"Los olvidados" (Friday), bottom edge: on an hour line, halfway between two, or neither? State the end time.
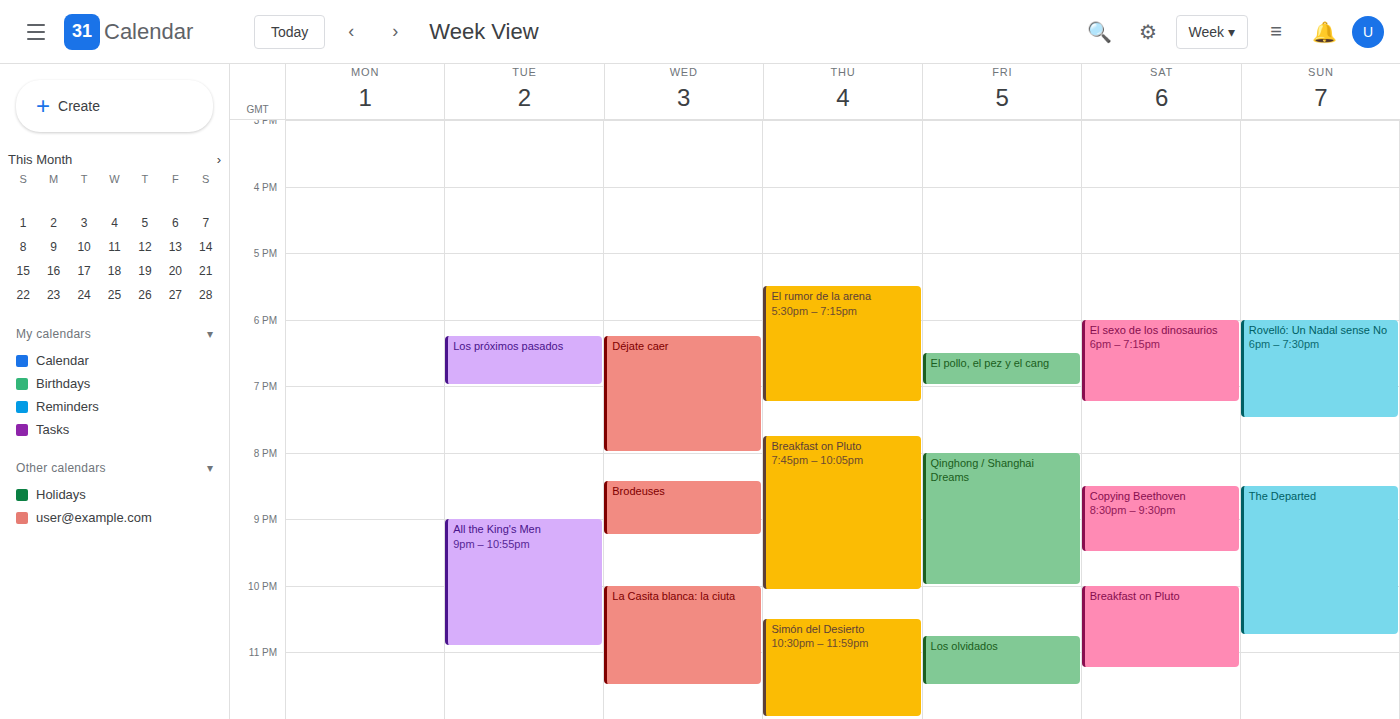
11:30 PM -- halfway between the 11 PM and 12 AM lines.